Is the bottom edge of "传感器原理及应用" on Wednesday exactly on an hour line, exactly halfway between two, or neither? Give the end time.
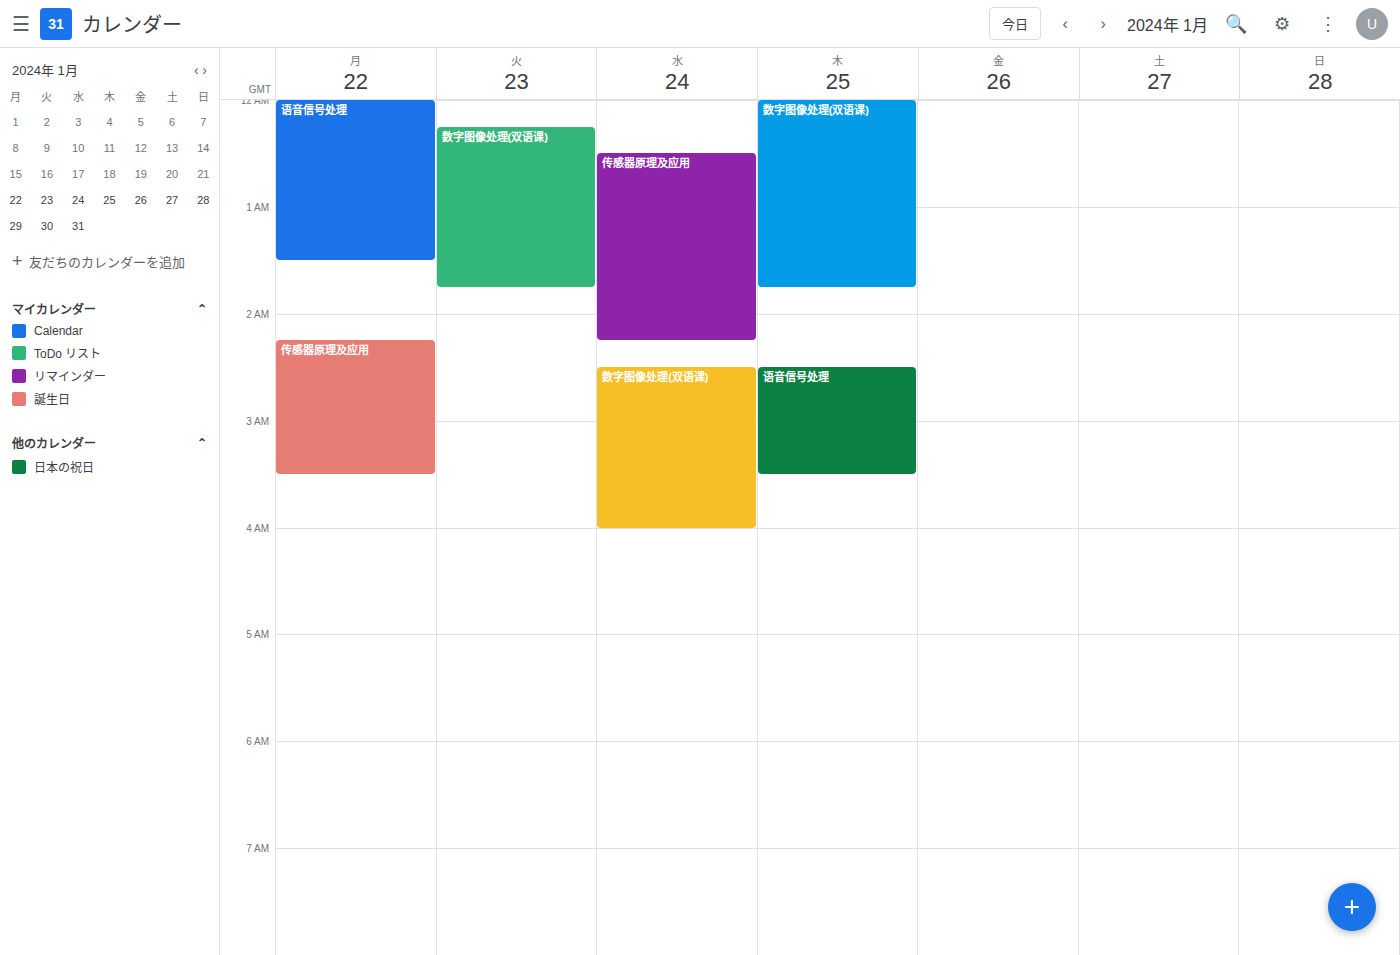
2:15 AM -- neither: a quarter of the way from the 2 AM line to the 3 AM line.